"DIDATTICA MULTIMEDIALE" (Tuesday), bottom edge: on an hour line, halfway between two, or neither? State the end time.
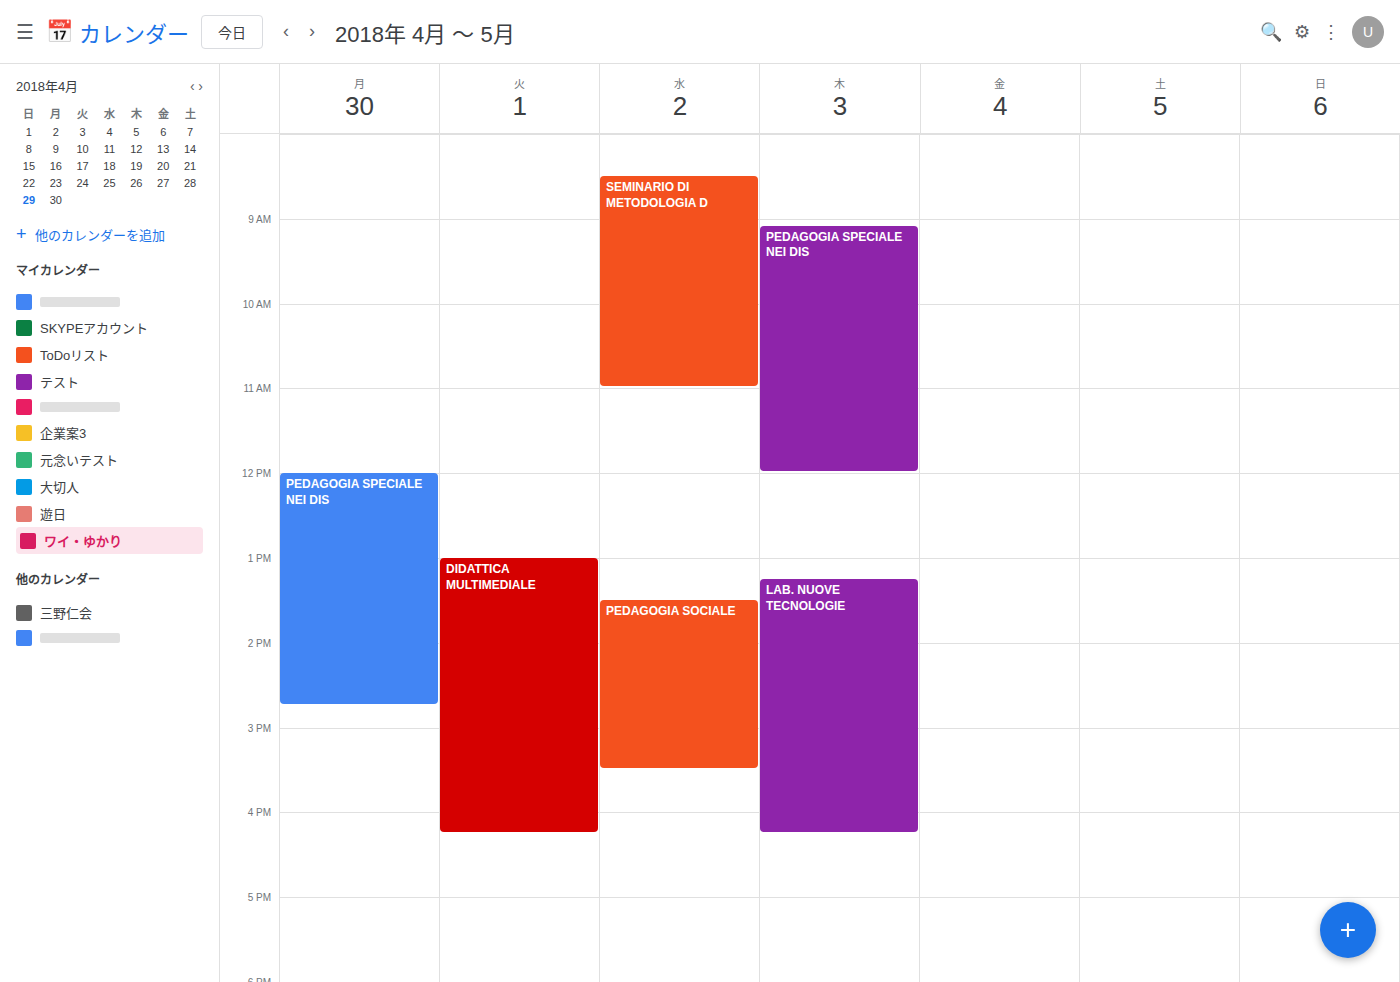
4:15 PM -- neither: a quarter of the way from the 4 PM line to the 5 PM line.